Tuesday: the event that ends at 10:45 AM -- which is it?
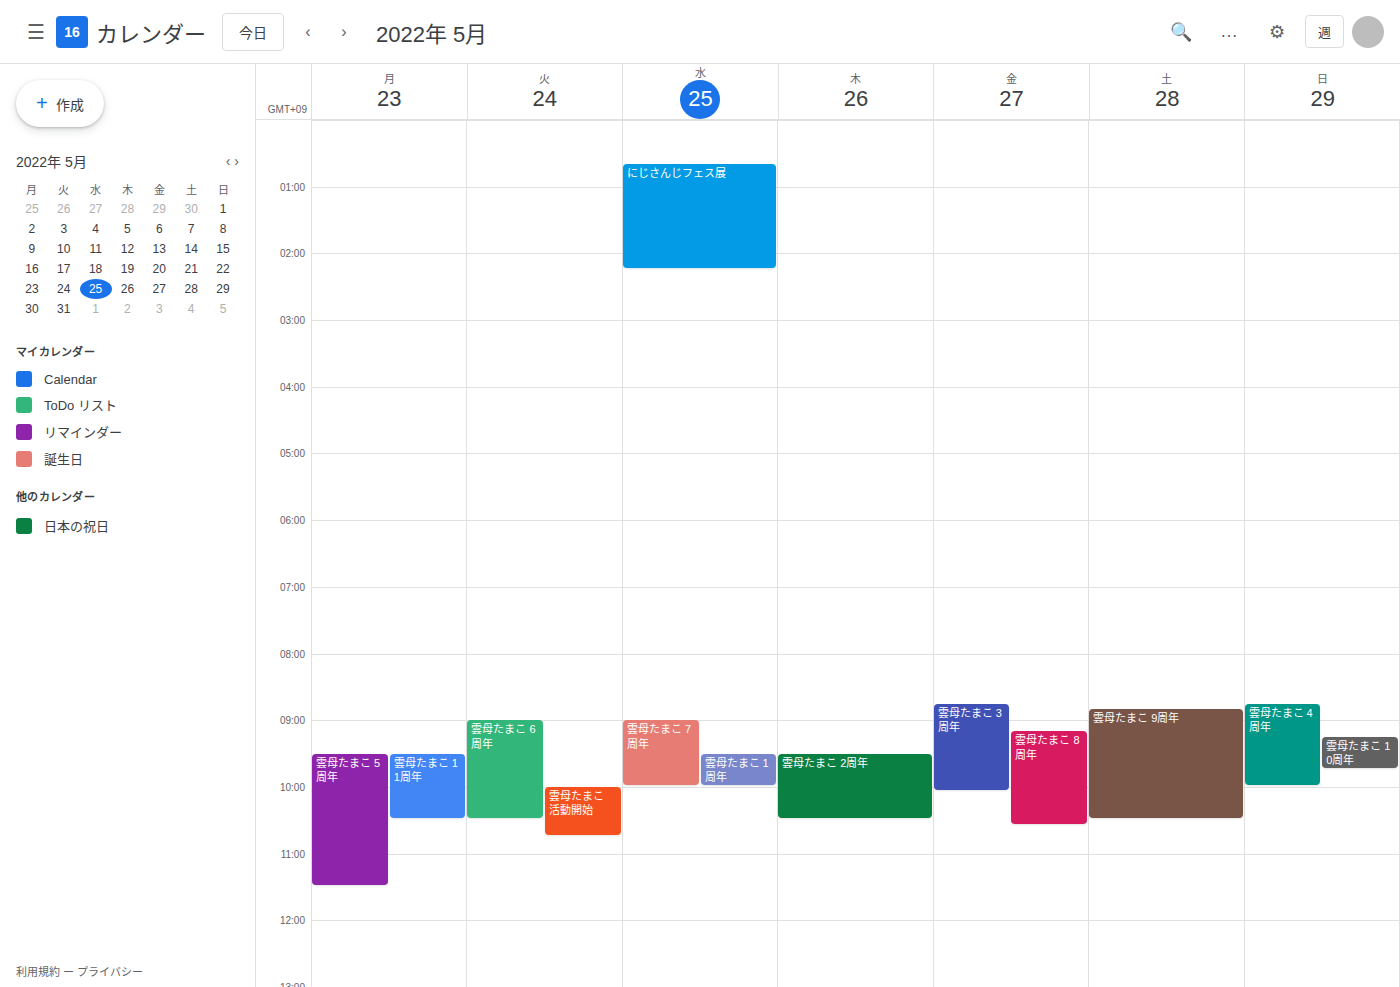
"雲母たまこ 活動開始"